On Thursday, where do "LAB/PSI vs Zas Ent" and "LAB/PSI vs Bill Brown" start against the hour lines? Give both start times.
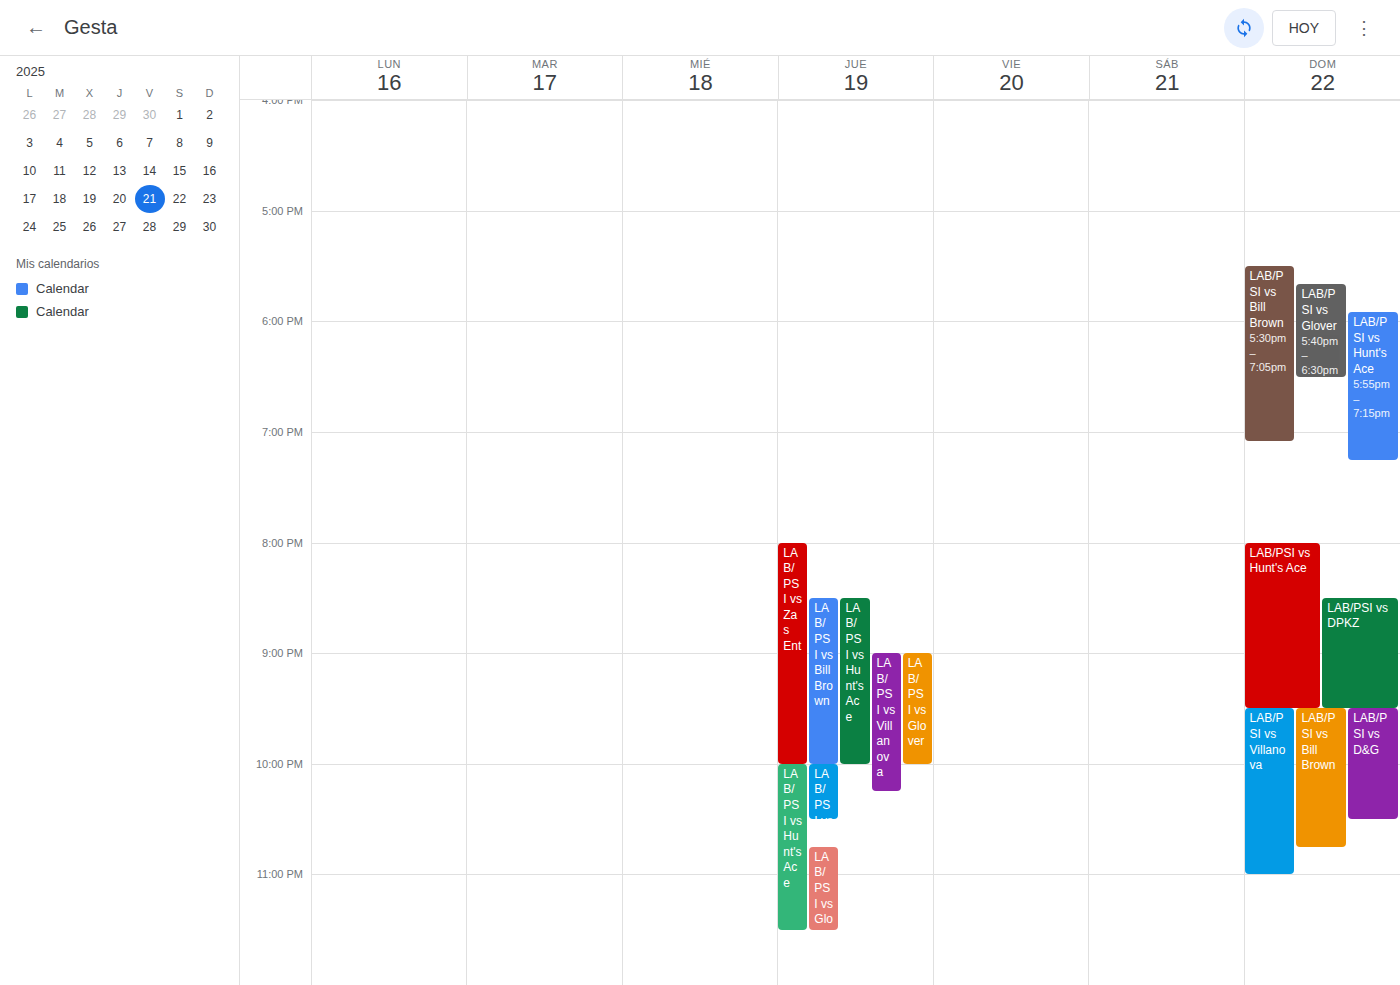
"LAB/PSI vs Zas Ent": 8:00 PM, exactly on the 8 PM line. "LAB/PSI vs Bill Brown": 8:30 PM, halfway between the 8 PM and 9 PM lines.